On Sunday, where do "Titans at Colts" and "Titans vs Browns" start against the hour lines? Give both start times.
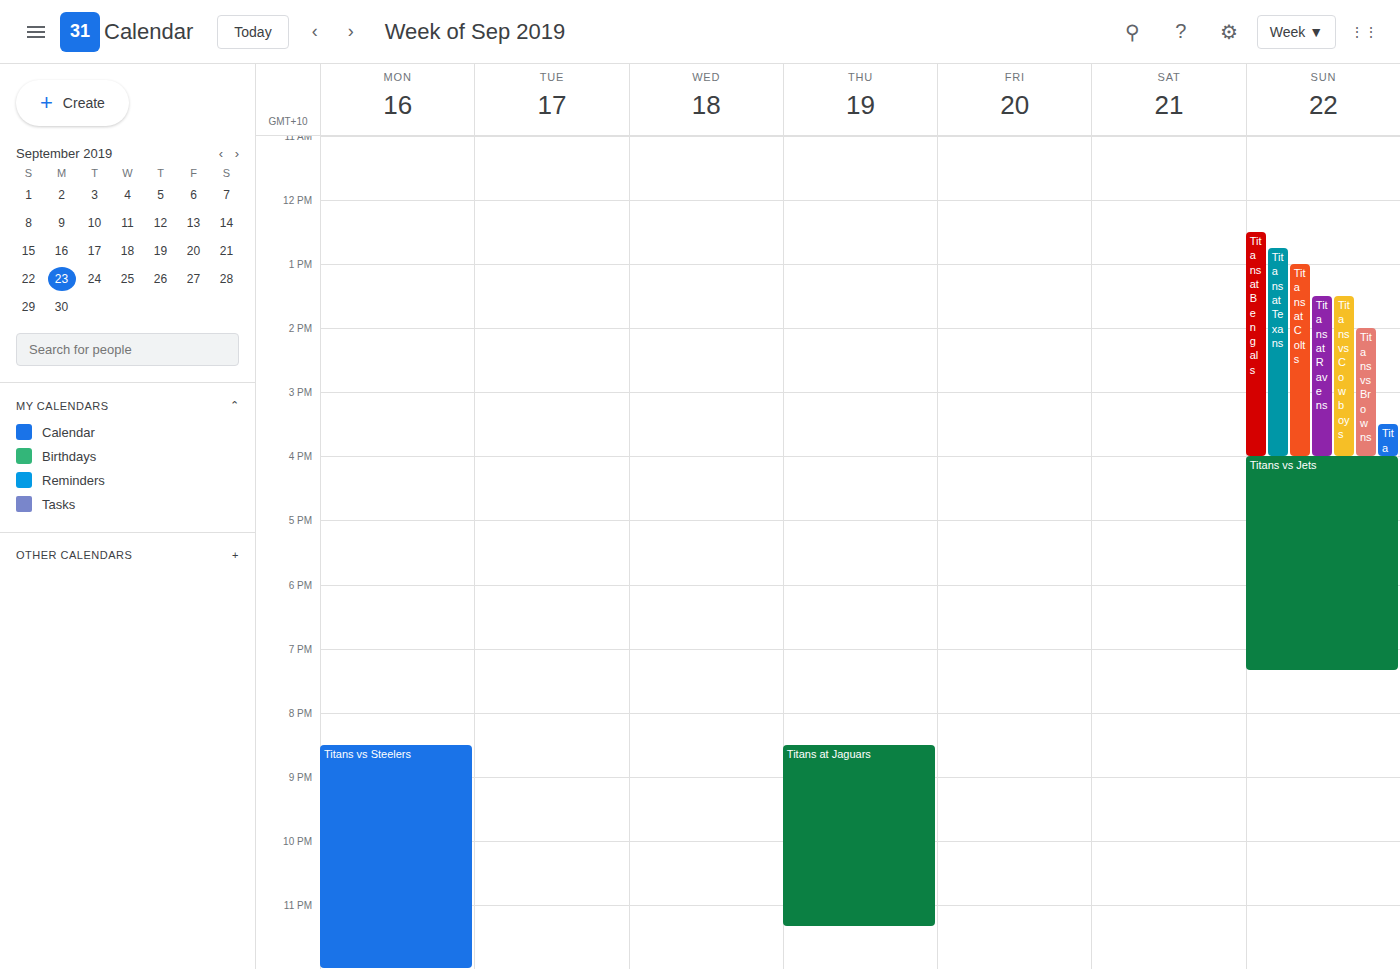
"Titans at Colts": 1:00 PM, exactly on the 1 PM line. "Titans vs Browns": 2:00 PM, exactly on the 2 PM line.